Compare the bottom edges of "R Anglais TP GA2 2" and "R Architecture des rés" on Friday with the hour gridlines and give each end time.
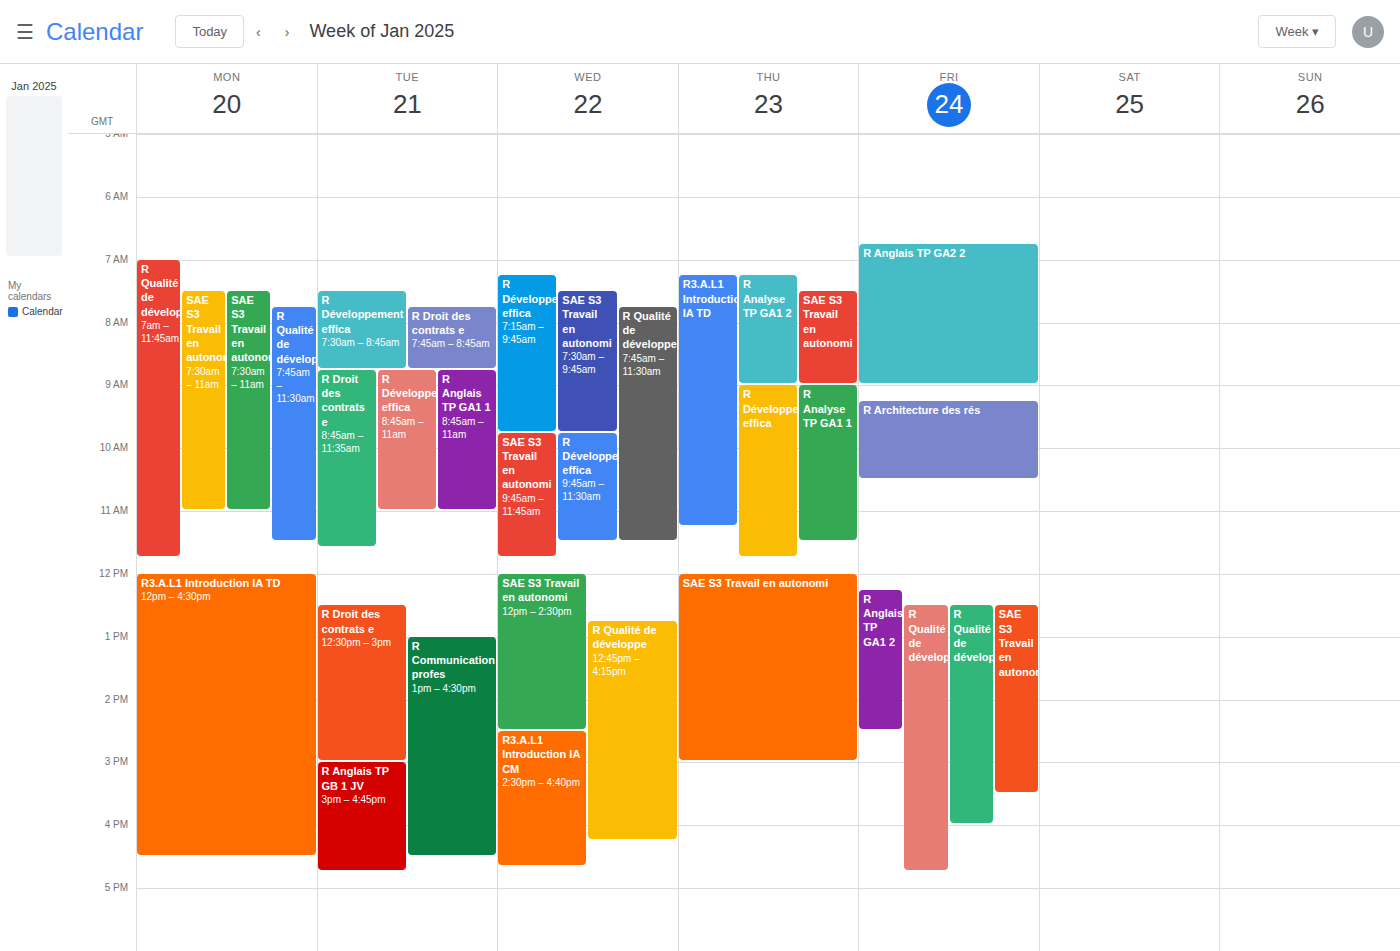
"R Anglais TP GA2 2": 09:00, exactly on the 09:00 line. "R Architecture des rés": 10:30, halfway between the 10:00 and 11:00 lines.